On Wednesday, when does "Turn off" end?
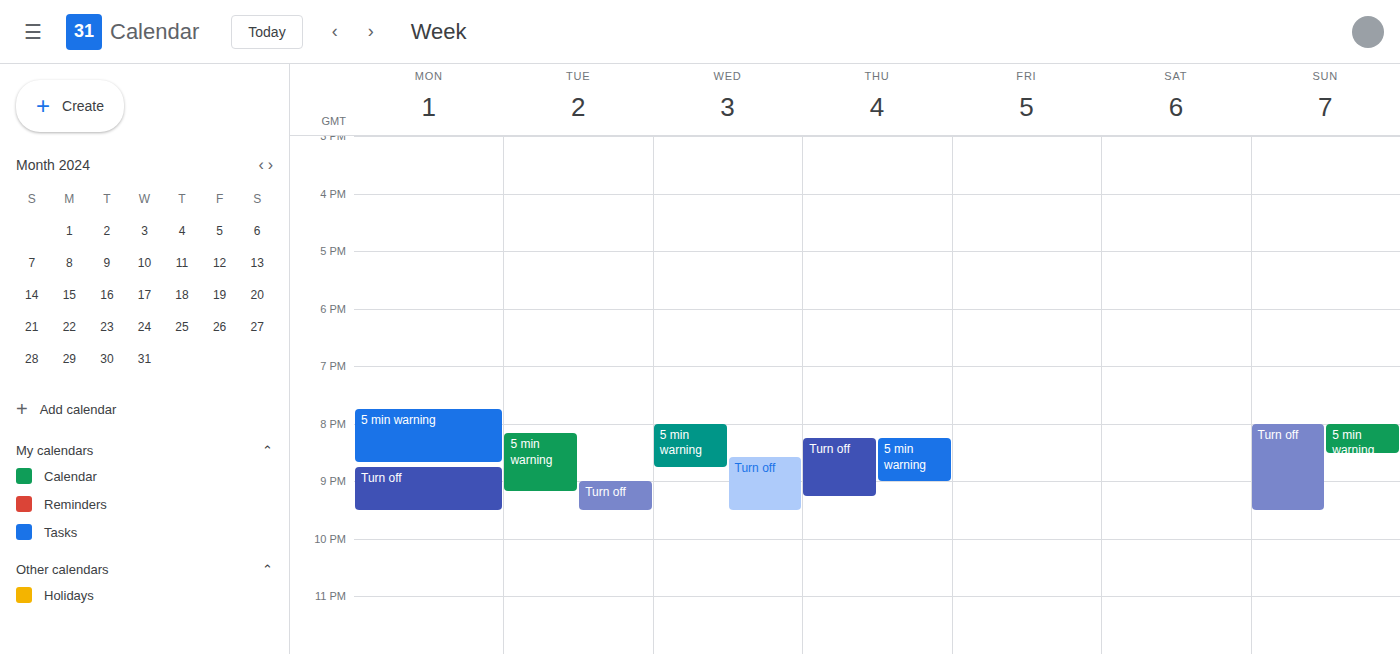
21:30